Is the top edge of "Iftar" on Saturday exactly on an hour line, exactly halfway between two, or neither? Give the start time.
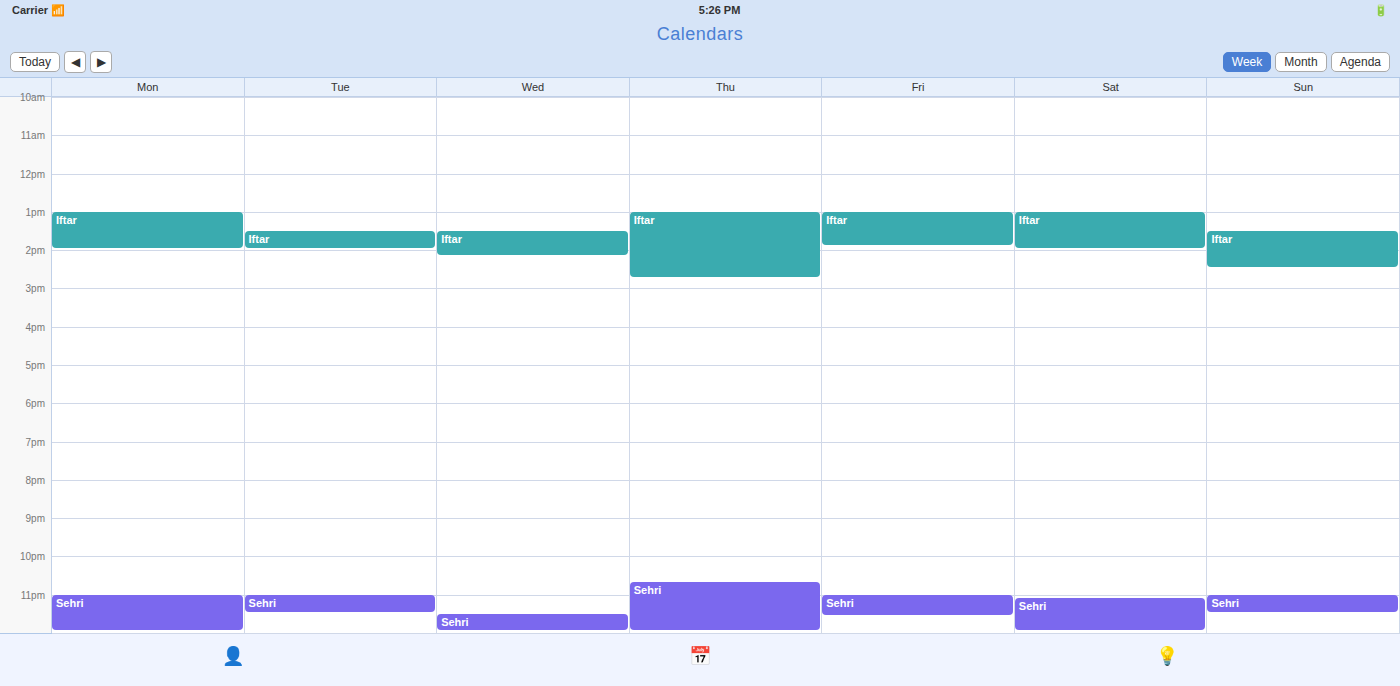
1:00 PM -- exactly on the 1 PM line.